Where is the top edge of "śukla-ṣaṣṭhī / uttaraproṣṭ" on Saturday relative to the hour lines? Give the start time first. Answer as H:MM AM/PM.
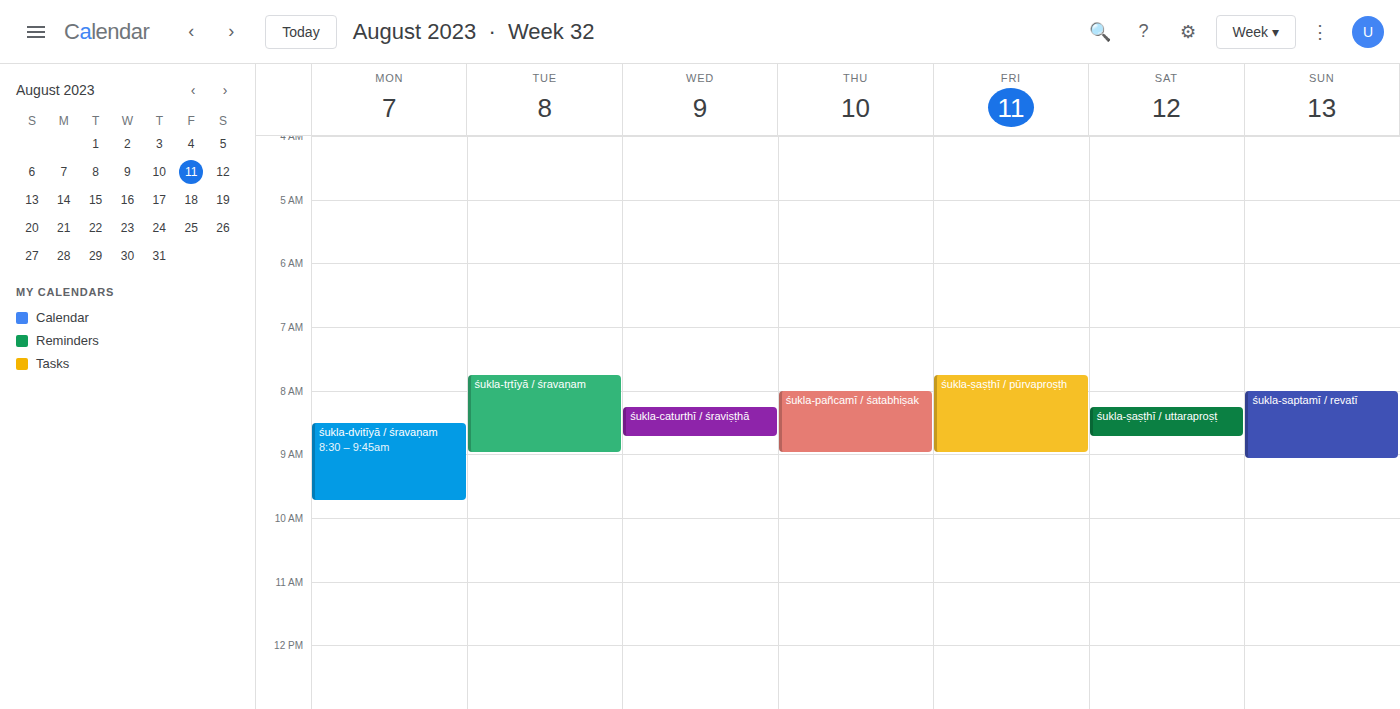
8:15 AM -- neither: a quarter of the way from the 8 AM line to the 9 AM line.